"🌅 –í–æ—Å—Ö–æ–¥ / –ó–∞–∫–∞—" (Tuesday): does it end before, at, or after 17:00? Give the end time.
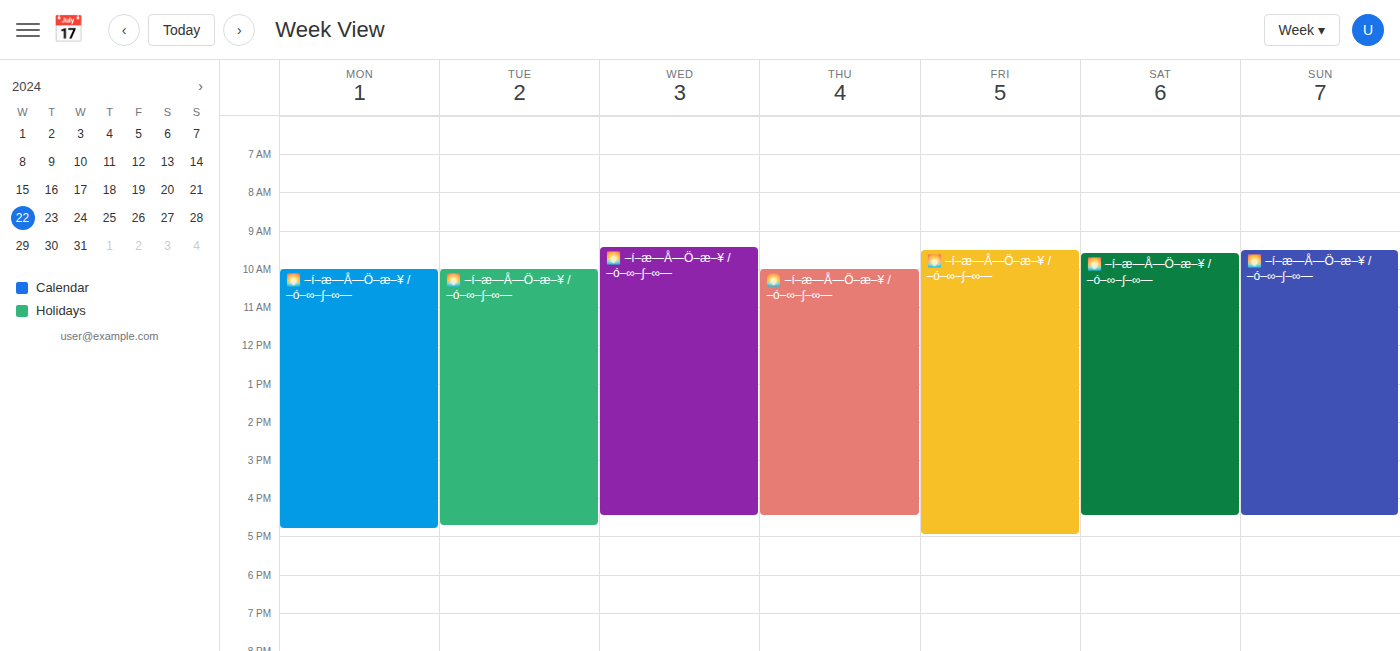
16:45 -- before 17:00, 15 minutes above the 17:00 line.